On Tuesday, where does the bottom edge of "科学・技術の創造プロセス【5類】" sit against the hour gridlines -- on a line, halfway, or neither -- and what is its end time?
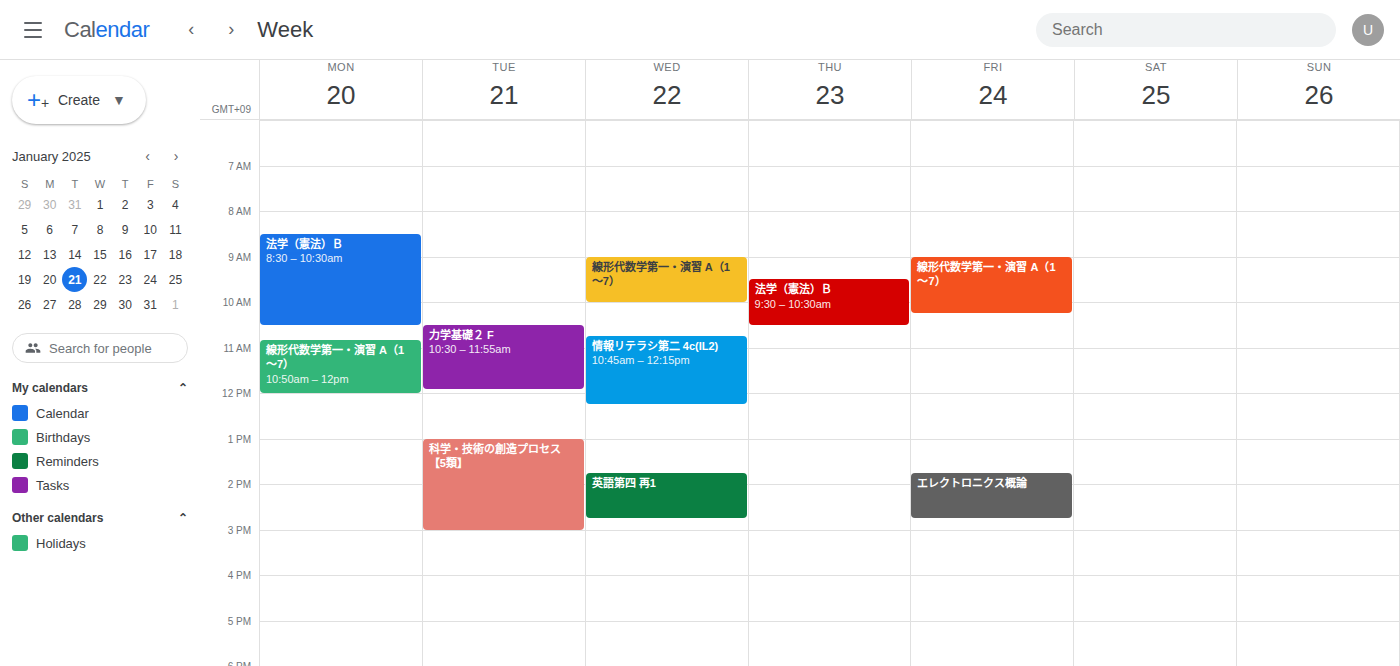
3:00 PM -- exactly on the 3 PM line.